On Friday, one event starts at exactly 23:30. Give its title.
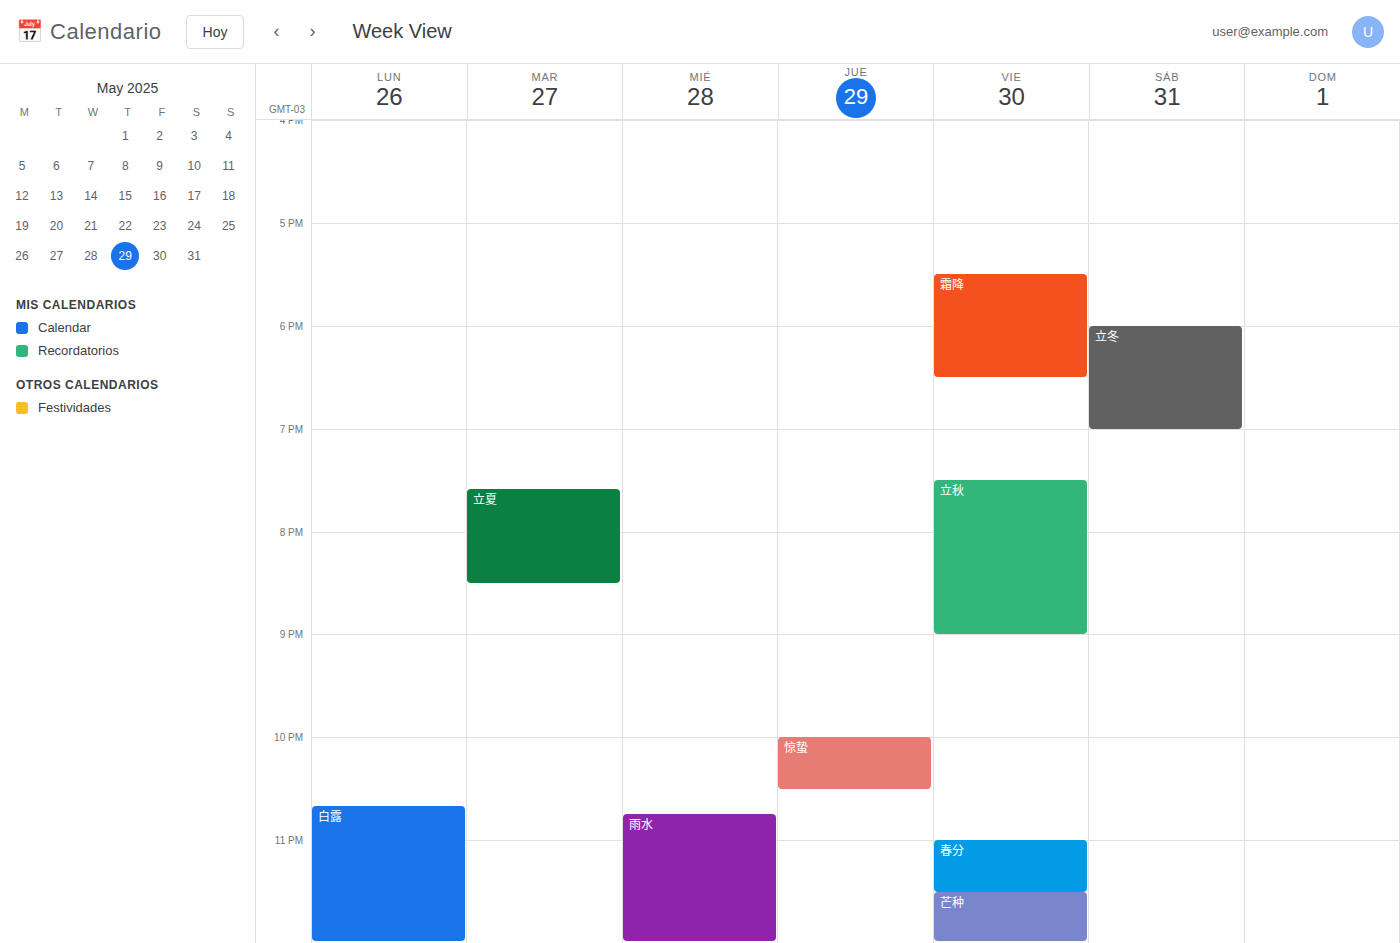
"芒种"